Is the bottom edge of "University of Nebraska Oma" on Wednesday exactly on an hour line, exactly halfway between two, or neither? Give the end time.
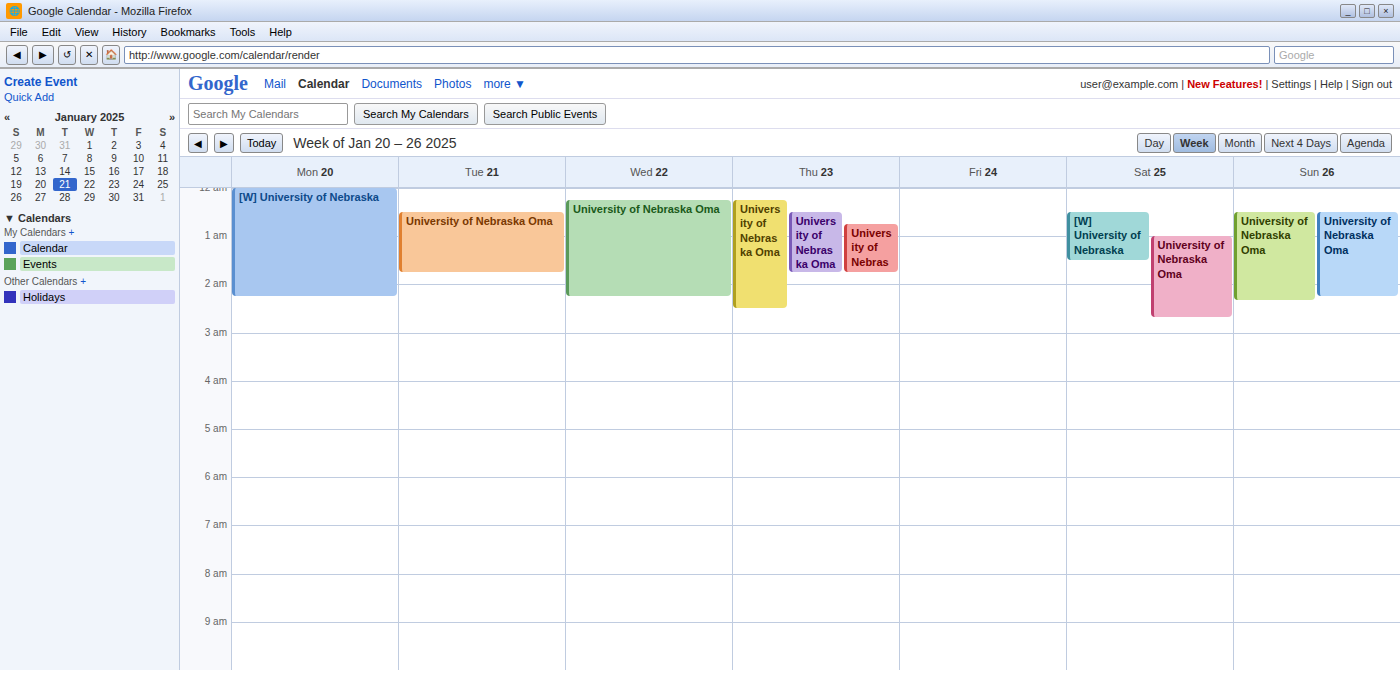
2:15 AM -- neither: a quarter of the way from the 2 AM line to the 3 AM line.